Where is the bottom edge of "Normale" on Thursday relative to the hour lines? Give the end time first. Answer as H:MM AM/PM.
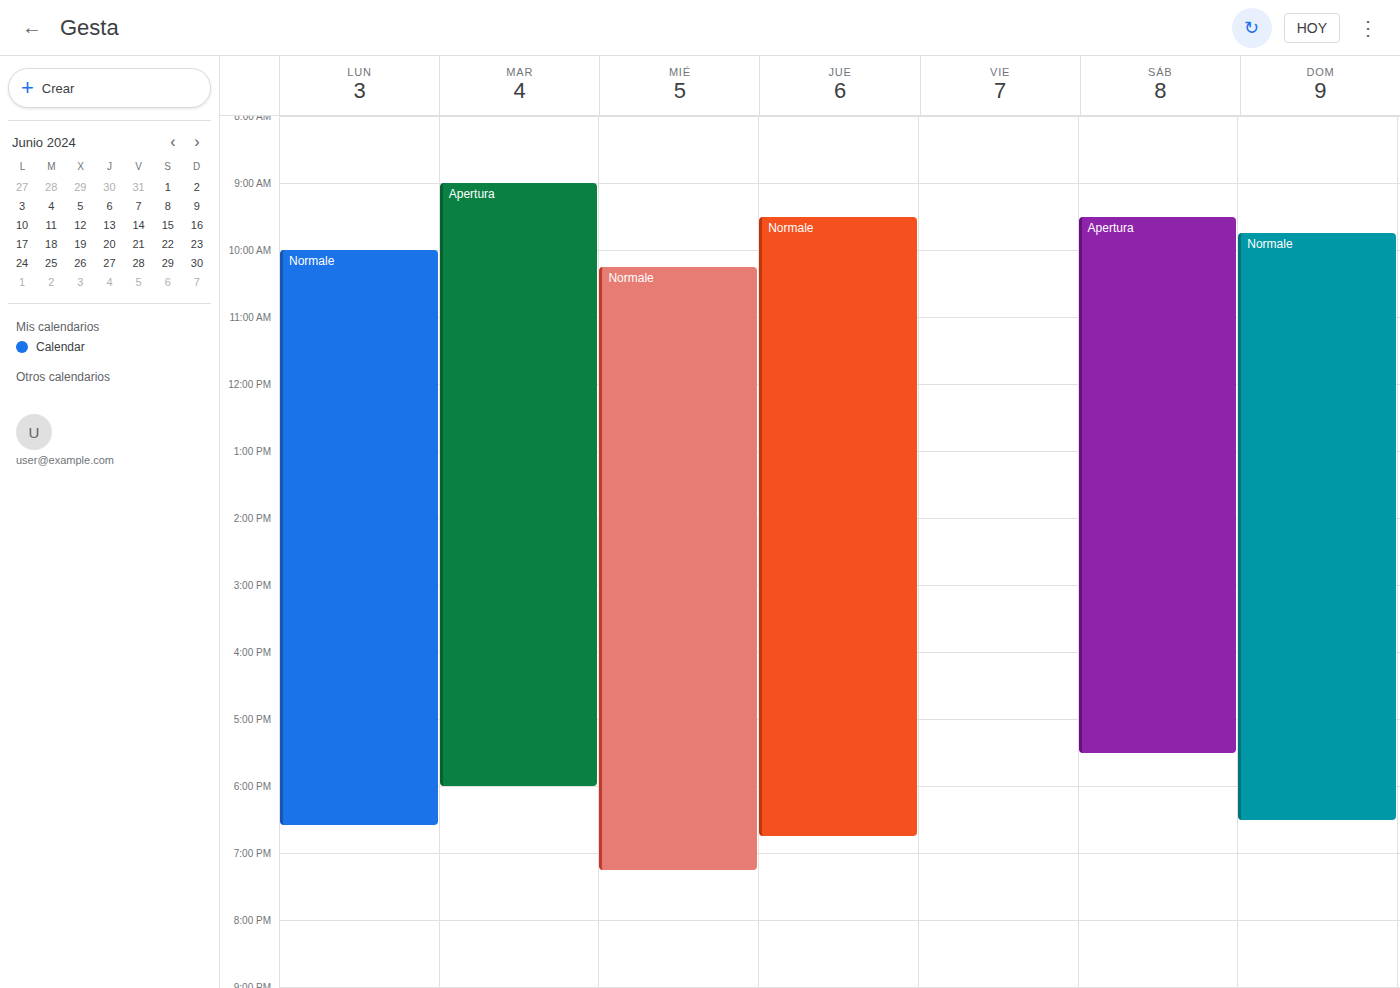
6:45 PM -- neither: three quarters of the way from the 6 PM line to the 7 PM line.